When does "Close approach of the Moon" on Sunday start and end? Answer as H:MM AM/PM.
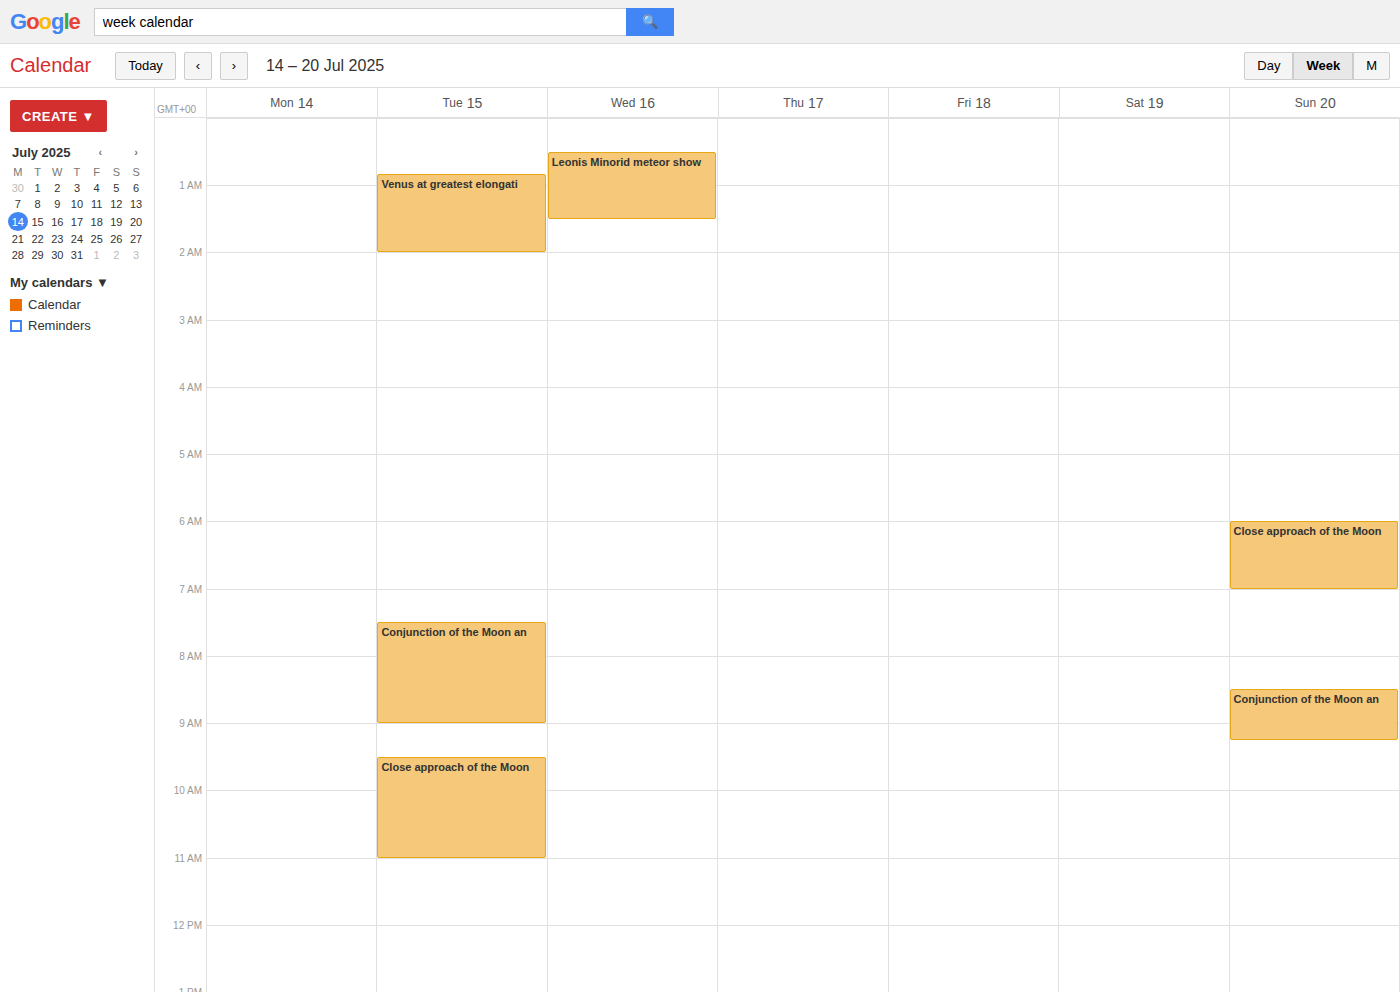
6:00 AM to 7:00 AM